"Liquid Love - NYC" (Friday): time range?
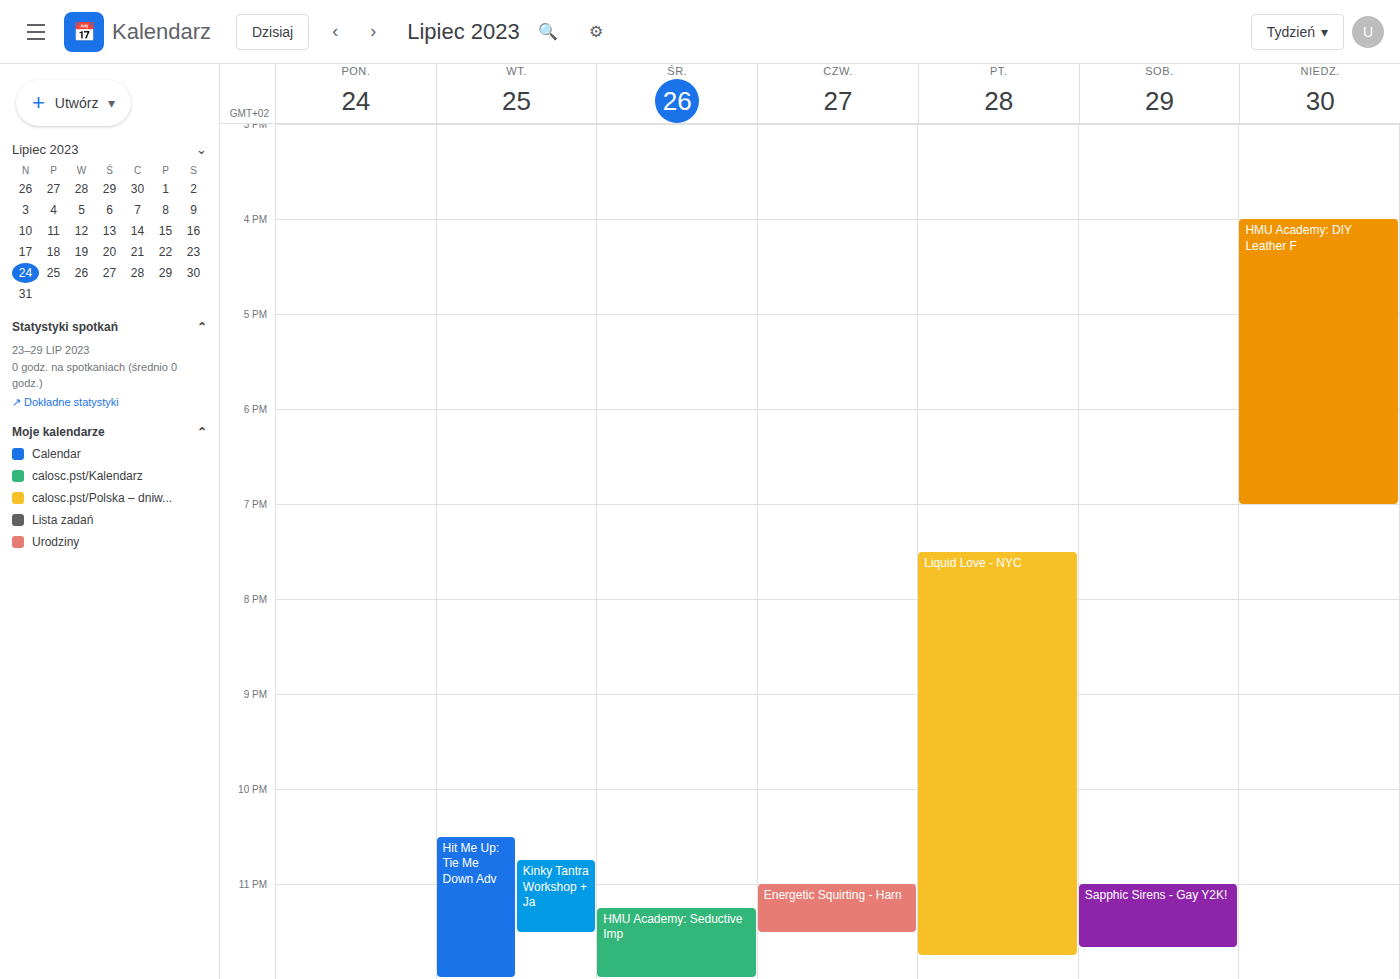
19:30 to 23:45